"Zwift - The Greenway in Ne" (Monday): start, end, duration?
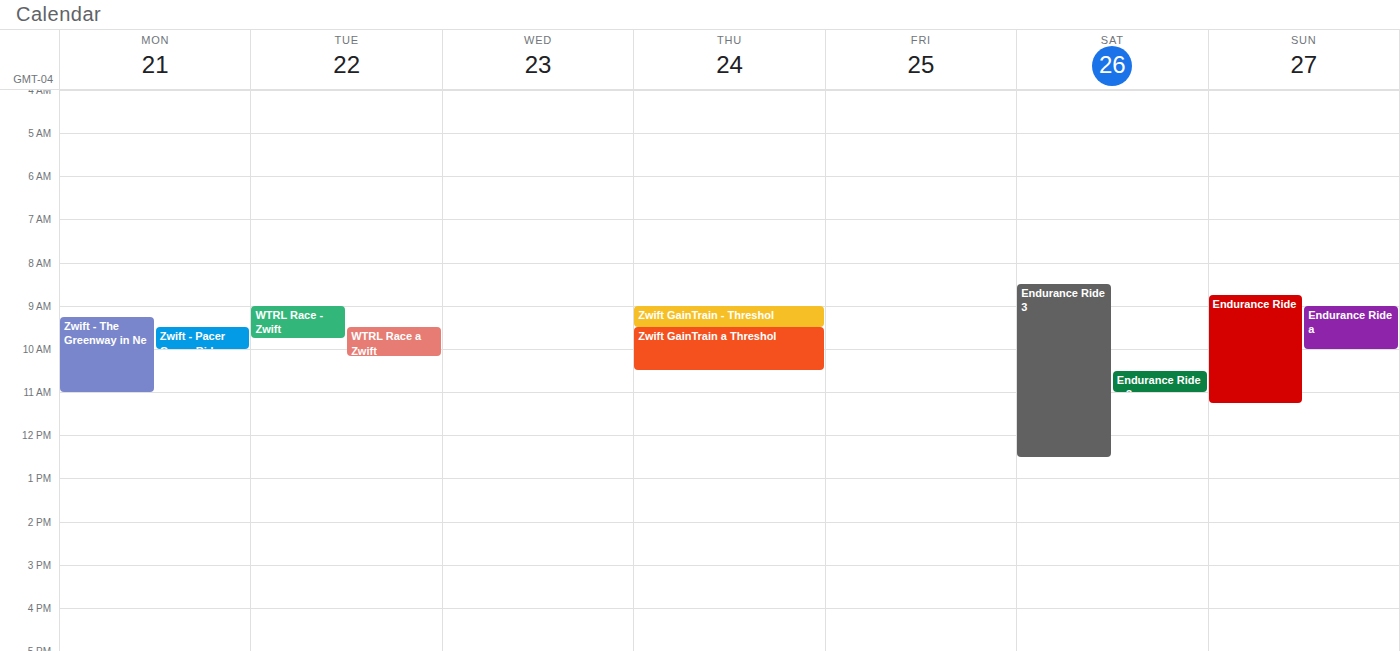
09:15 to 11:00, 1 hour 45 minutes